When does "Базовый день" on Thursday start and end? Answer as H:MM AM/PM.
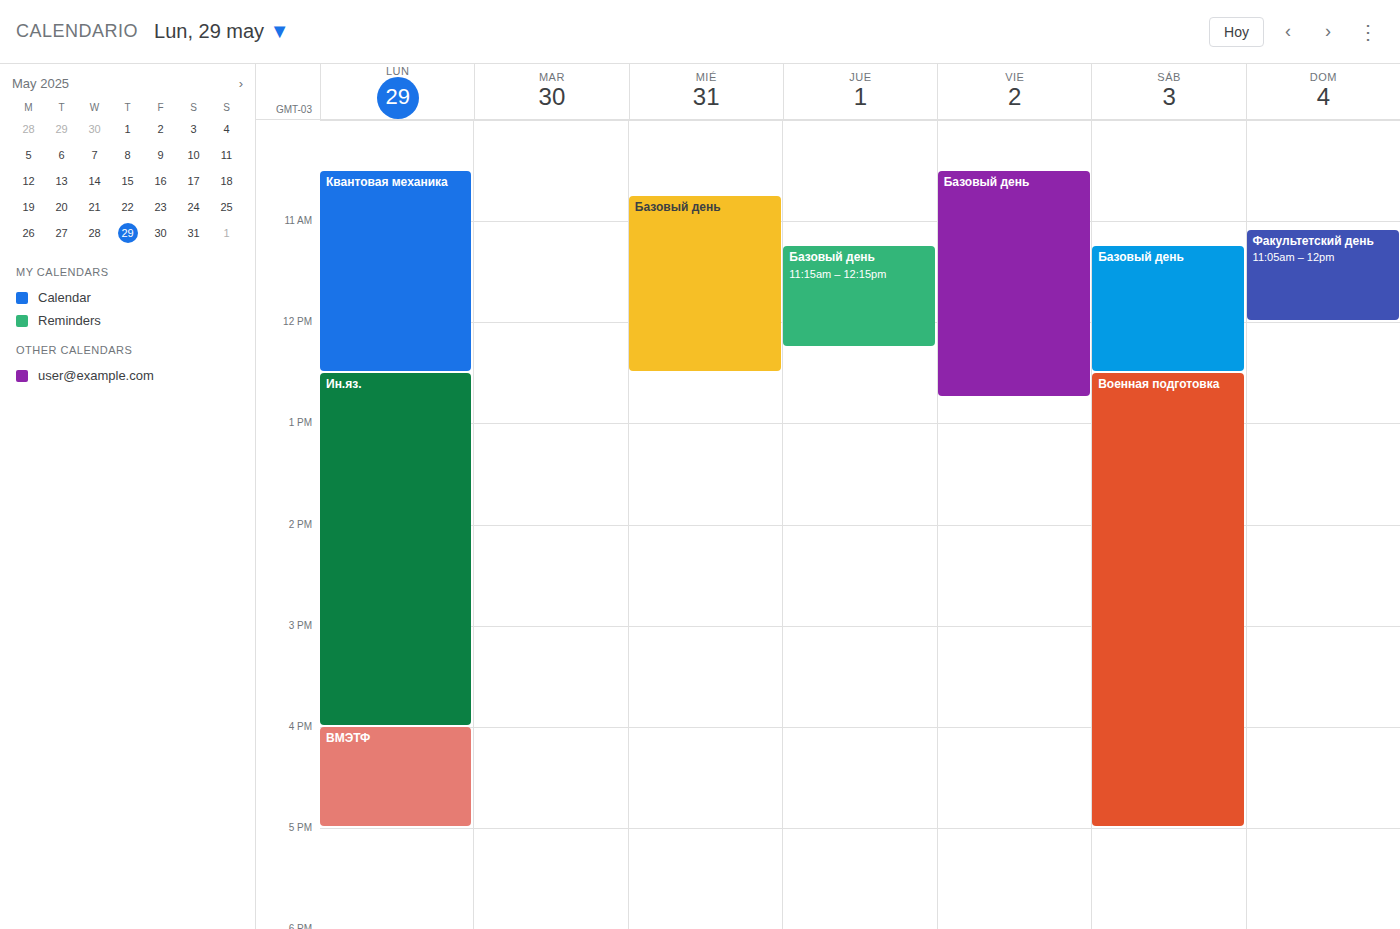
11:15 AM to 12:15 PM